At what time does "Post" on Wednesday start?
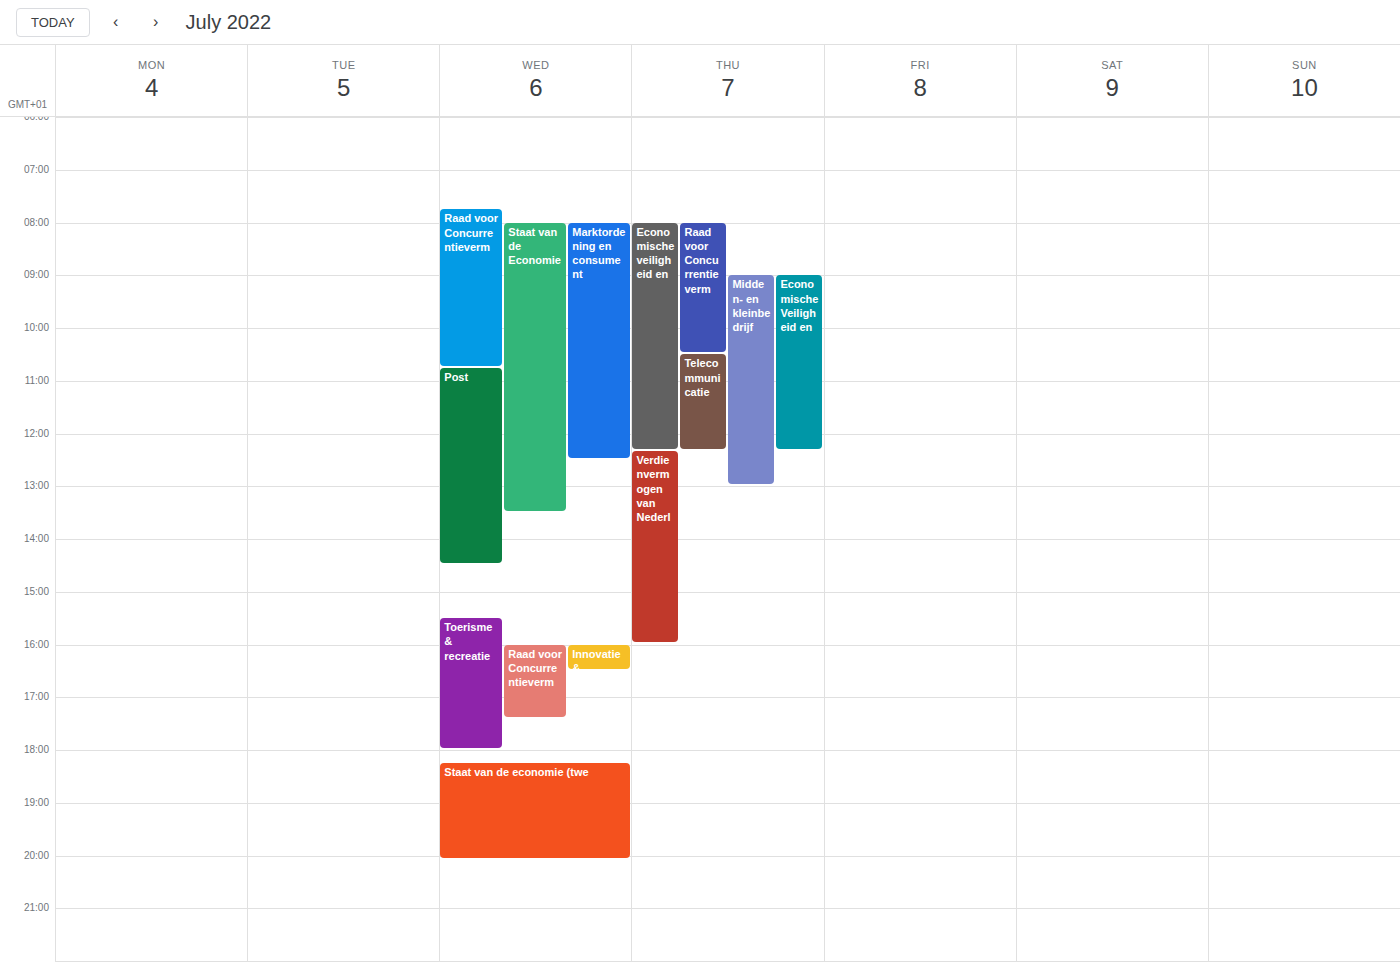
10:45 AM